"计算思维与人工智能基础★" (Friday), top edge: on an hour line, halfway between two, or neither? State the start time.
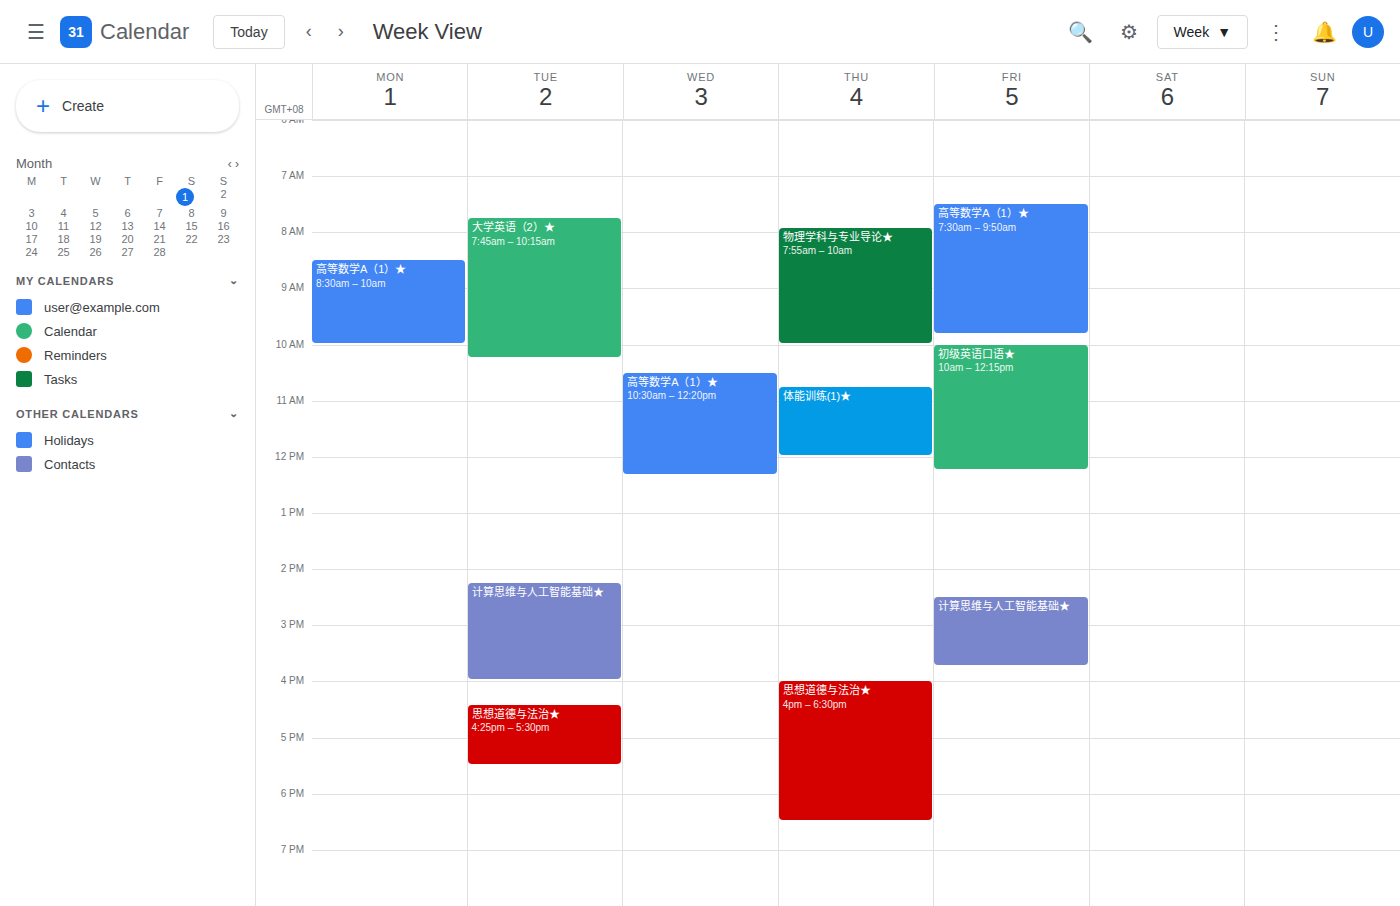
2:30 PM -- halfway between the 2 PM and 3 PM lines.